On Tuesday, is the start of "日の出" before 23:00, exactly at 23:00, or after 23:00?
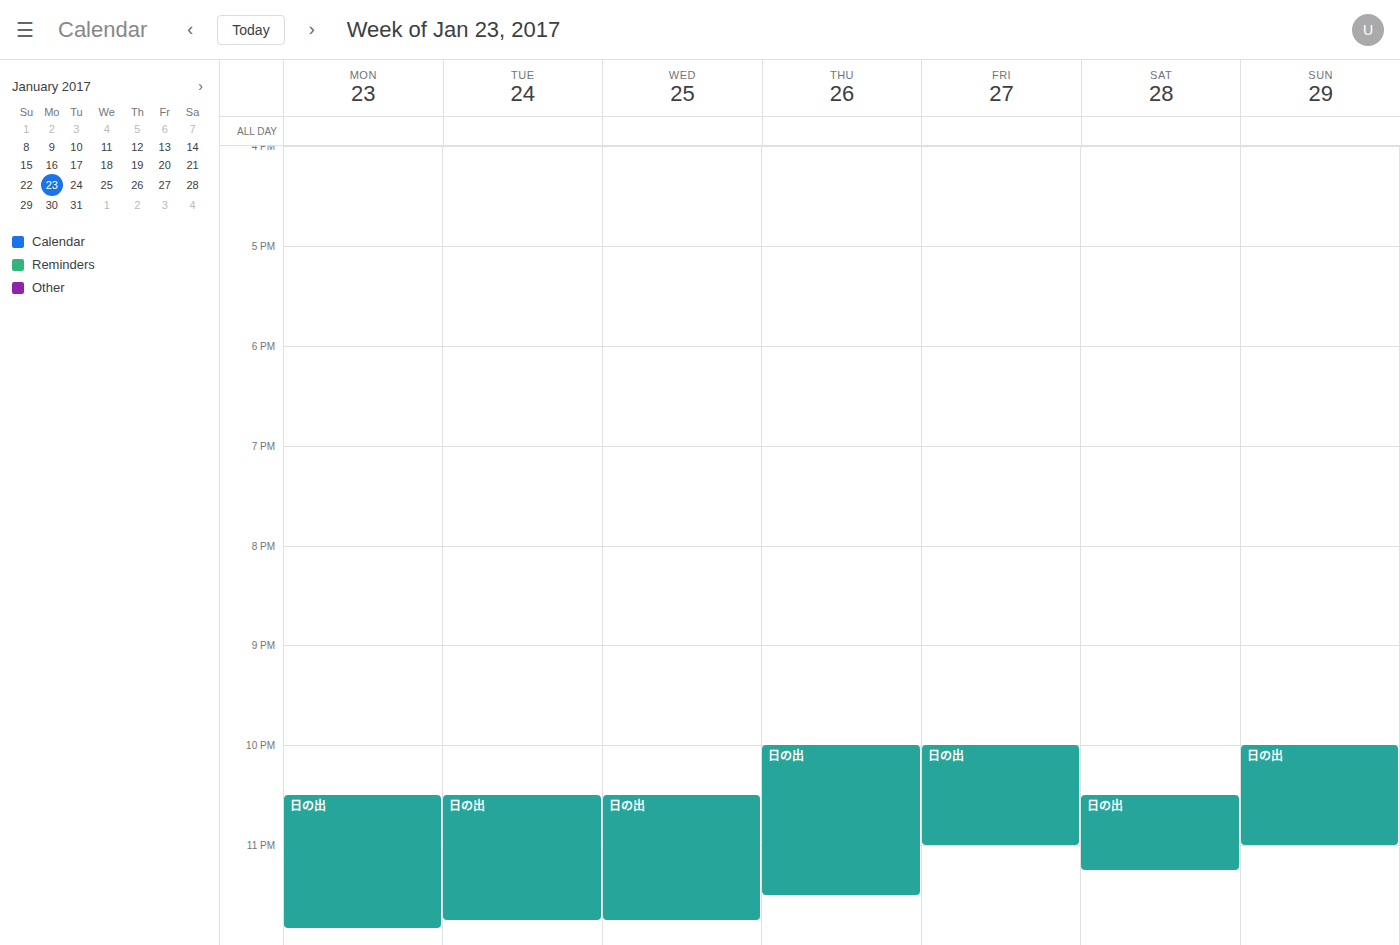
22:30 -- before 23:00, 30 minutes above the 23:00 line.